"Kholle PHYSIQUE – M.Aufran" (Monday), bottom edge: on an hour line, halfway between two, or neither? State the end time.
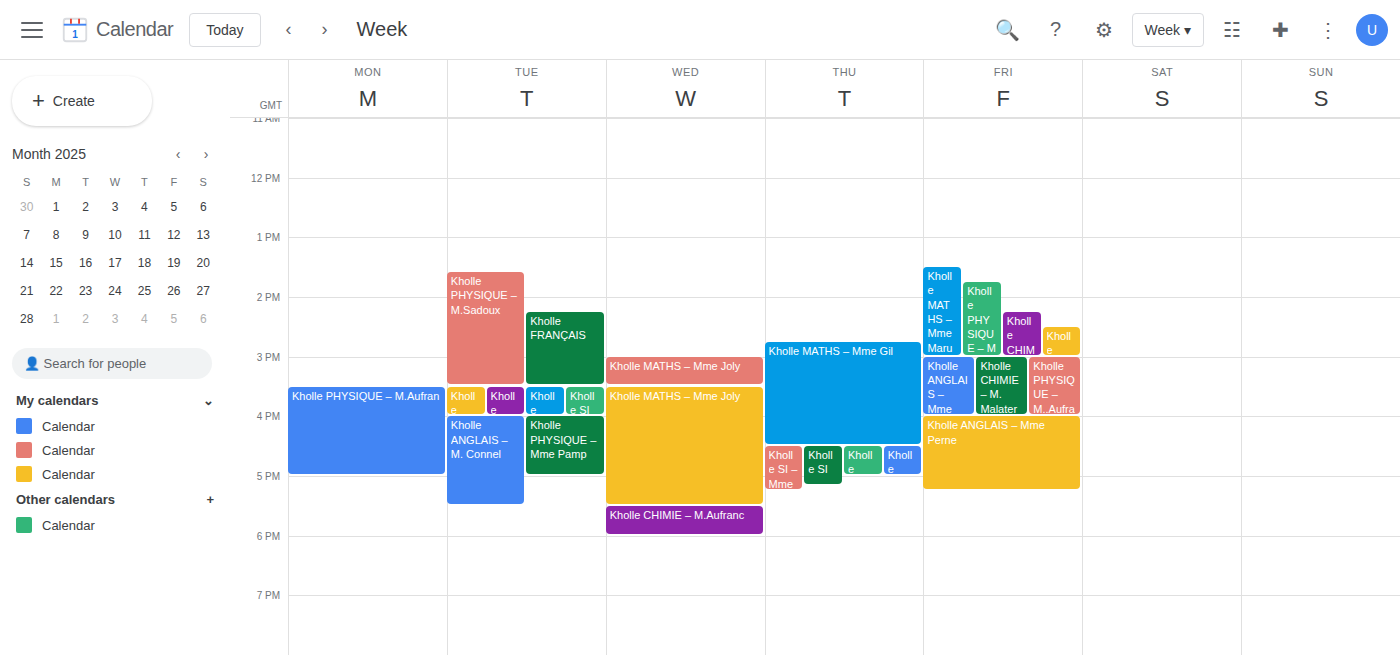
5:00 PM -- exactly on the 5 PM line.